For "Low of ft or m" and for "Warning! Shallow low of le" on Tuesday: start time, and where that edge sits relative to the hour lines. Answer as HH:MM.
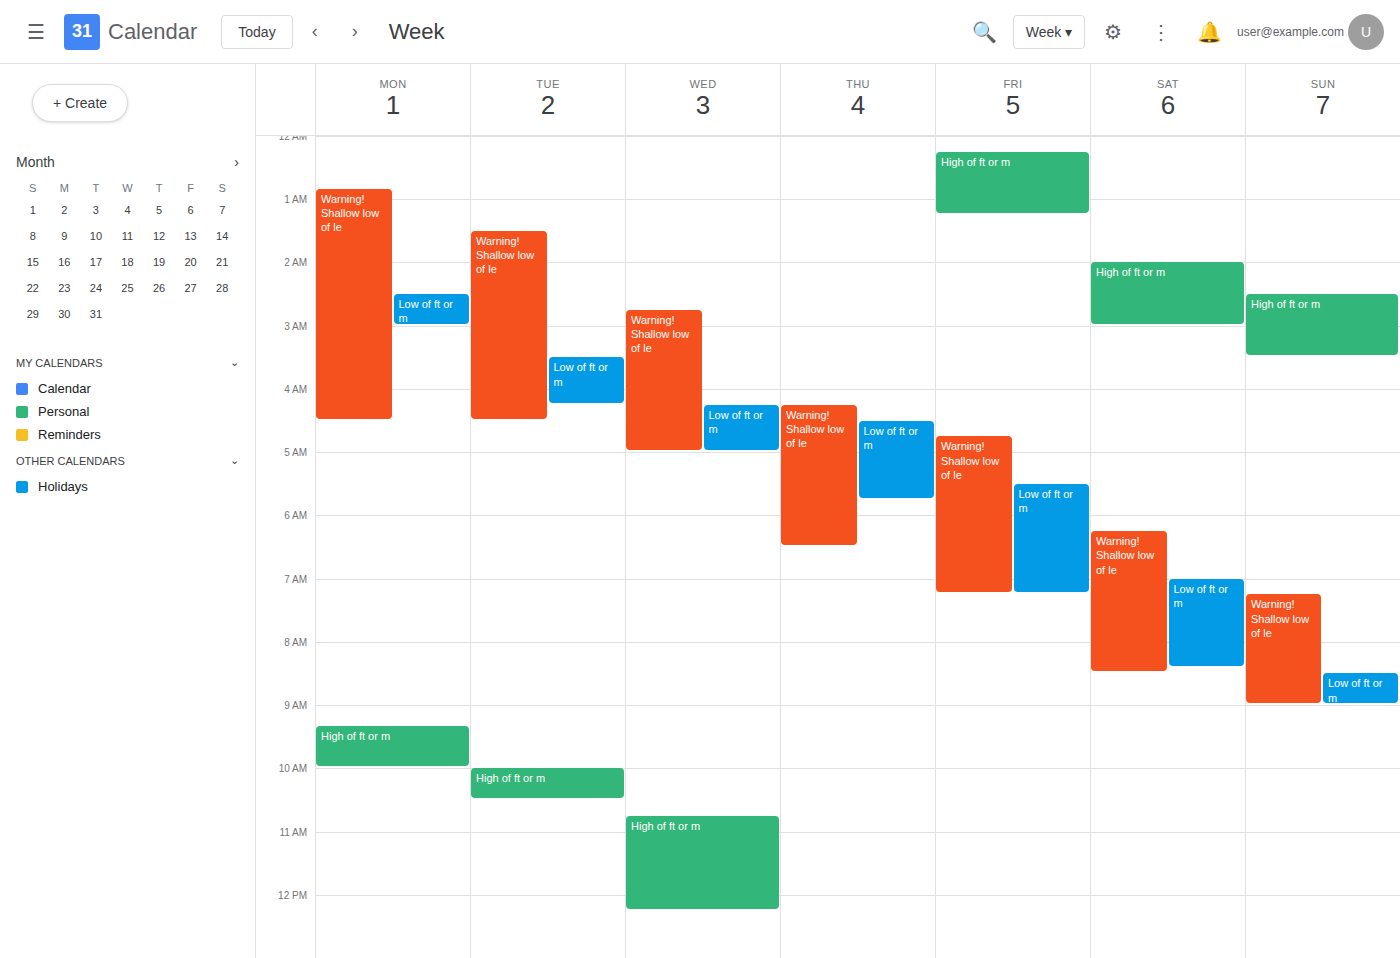
"Low of ft or m": 03:30, halfway between the 03:00 and 04:00 lines. "Warning! Shallow low of le": 01:30, halfway between the 01:00 and 02:00 lines.